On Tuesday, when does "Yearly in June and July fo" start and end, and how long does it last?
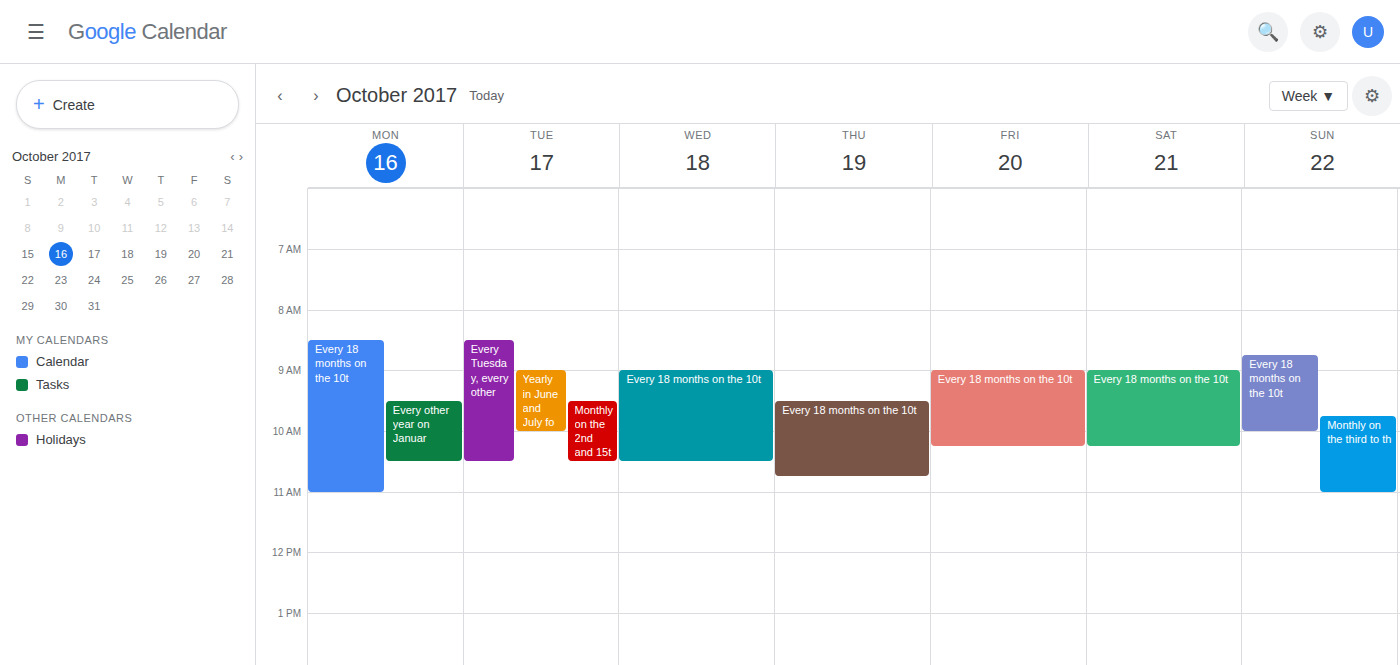
9:00 AM to 10:00 AM, 1 hour